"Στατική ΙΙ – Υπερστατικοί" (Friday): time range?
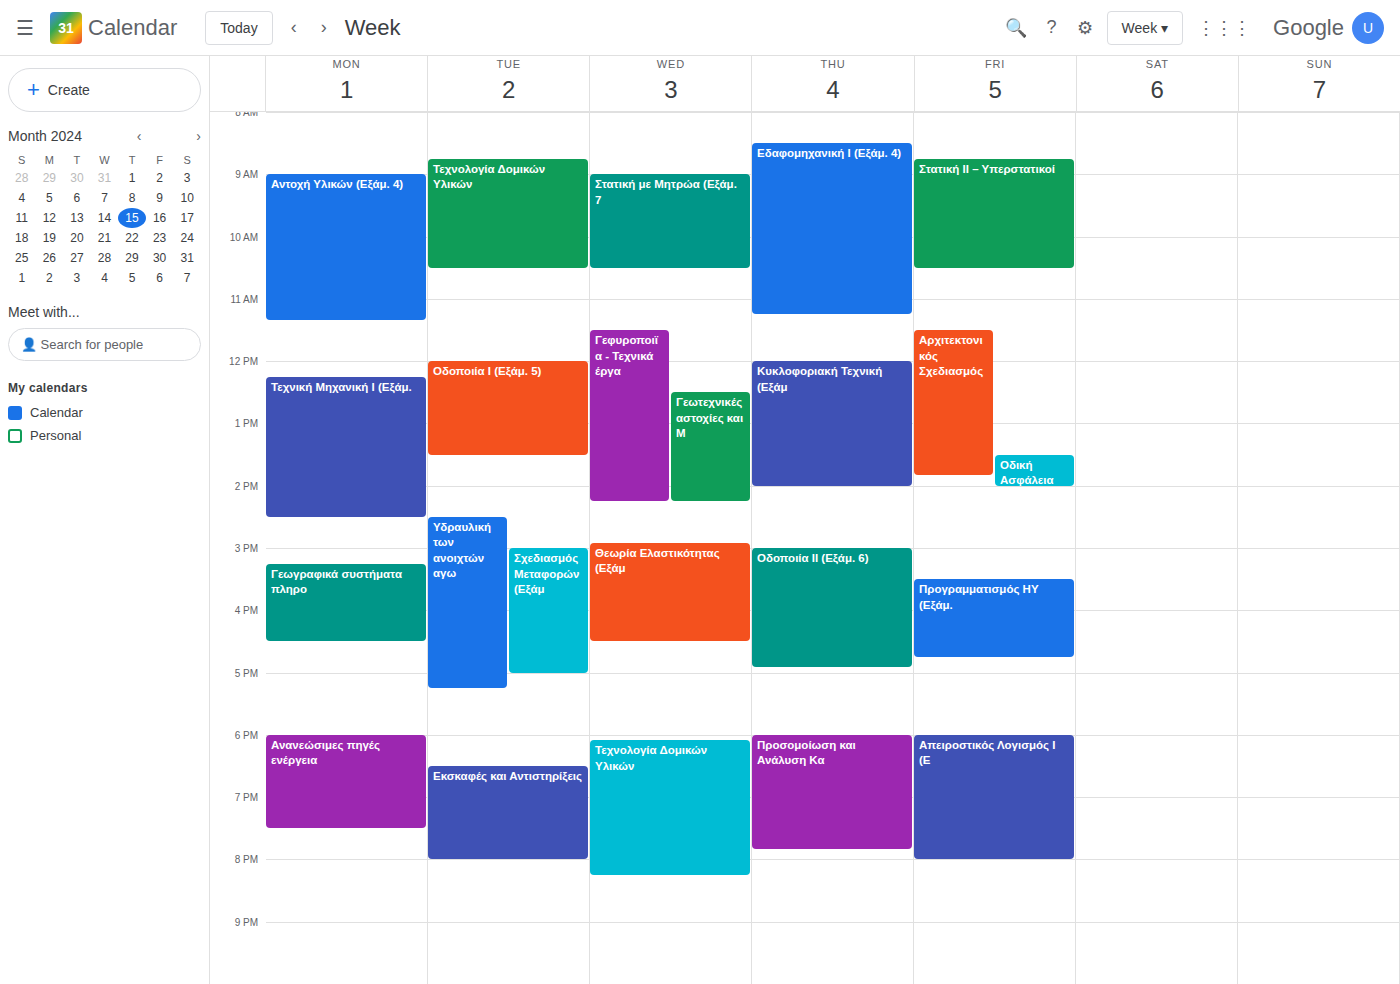
8:45 AM to 10:30 AM